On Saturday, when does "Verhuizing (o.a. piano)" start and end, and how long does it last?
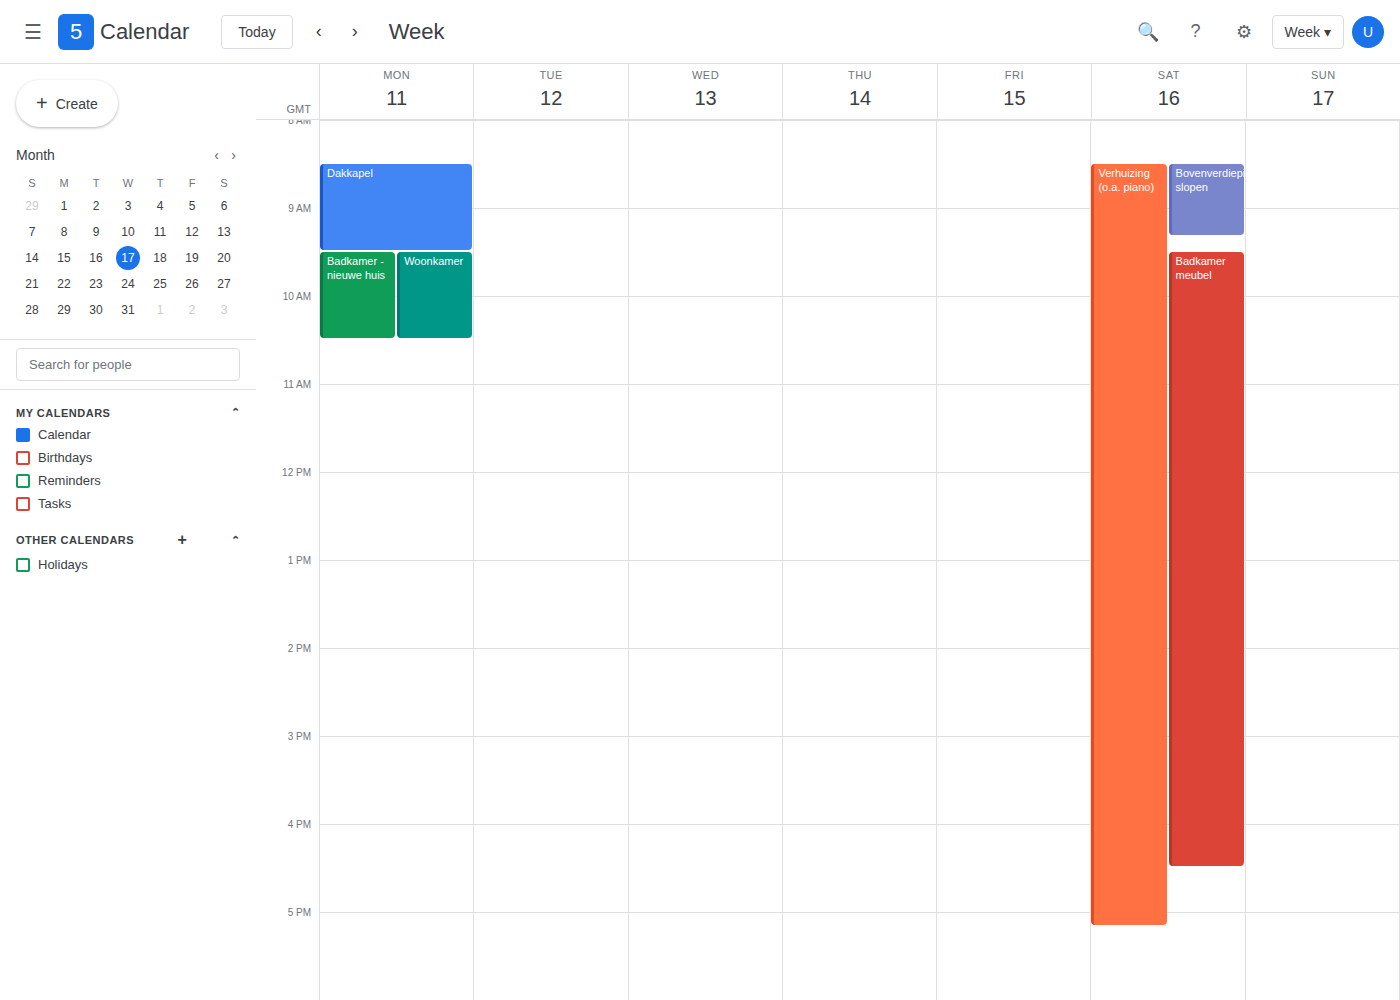
8:30 AM to 5:10 PM, 8 hours 40 minutes